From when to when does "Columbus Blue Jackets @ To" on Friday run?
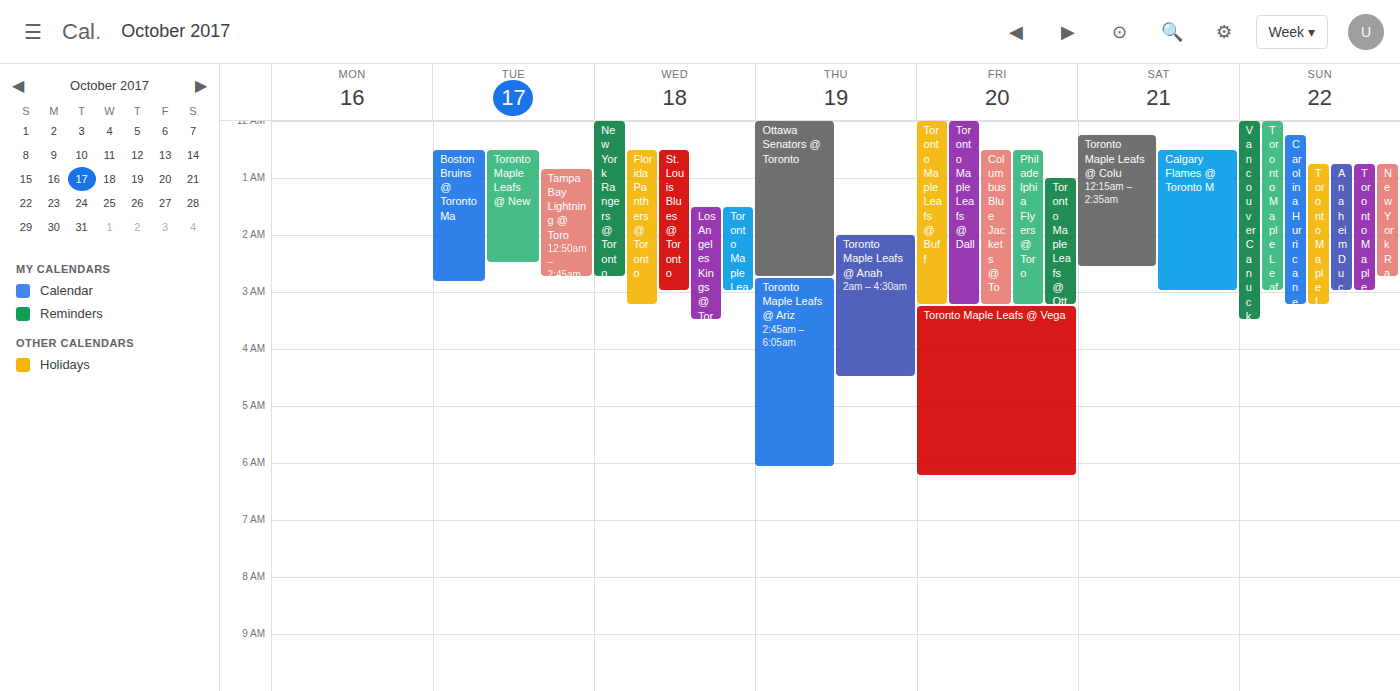
12:30 AM to 3:15 AM